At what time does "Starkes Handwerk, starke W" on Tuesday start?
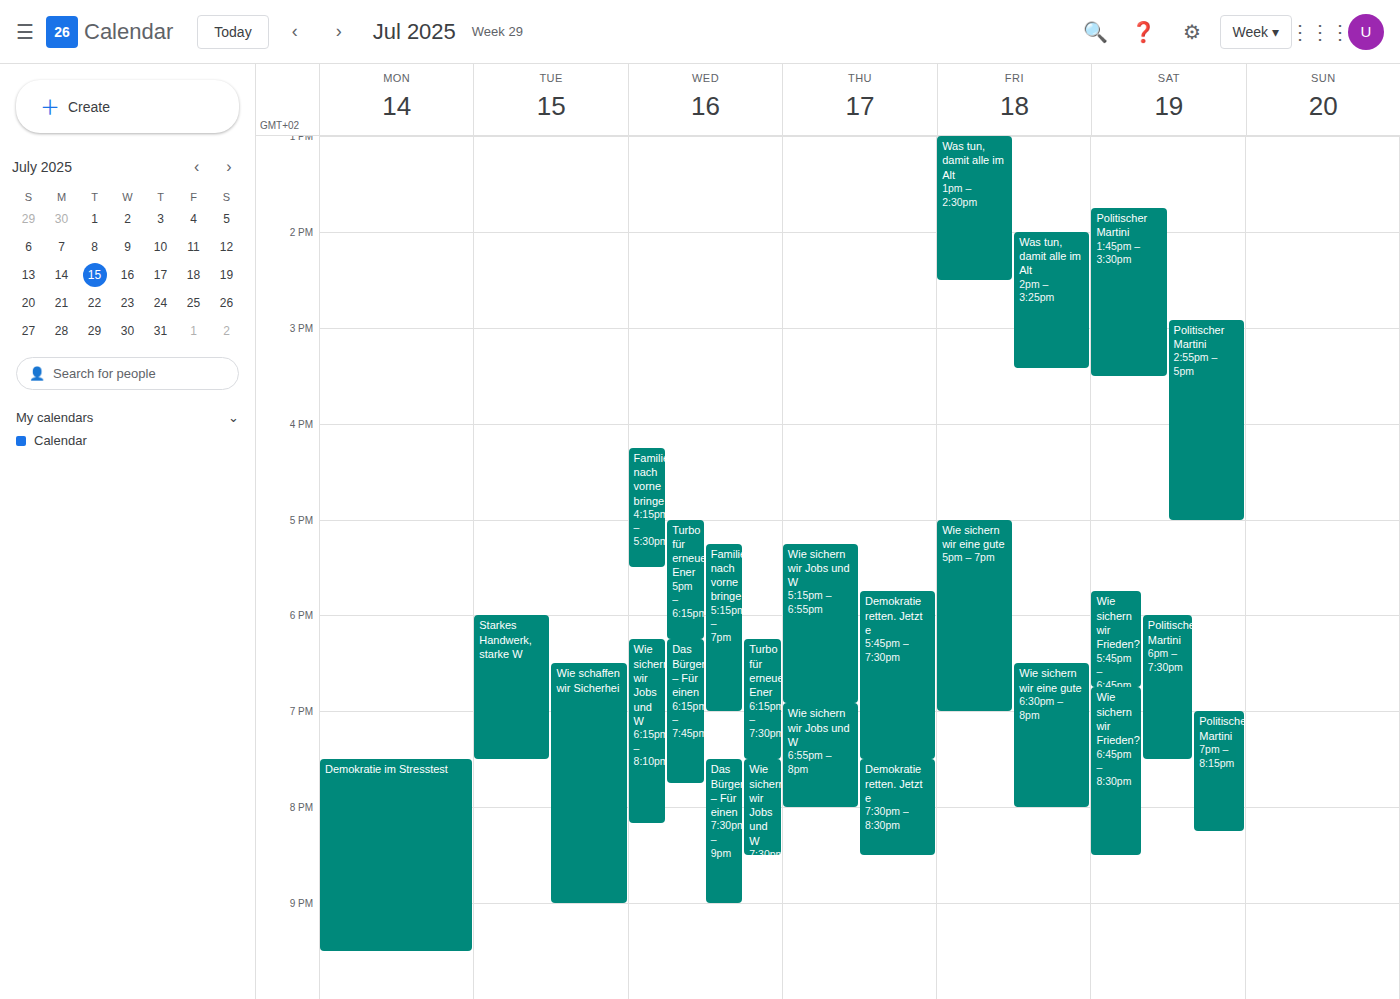
6:00 PM